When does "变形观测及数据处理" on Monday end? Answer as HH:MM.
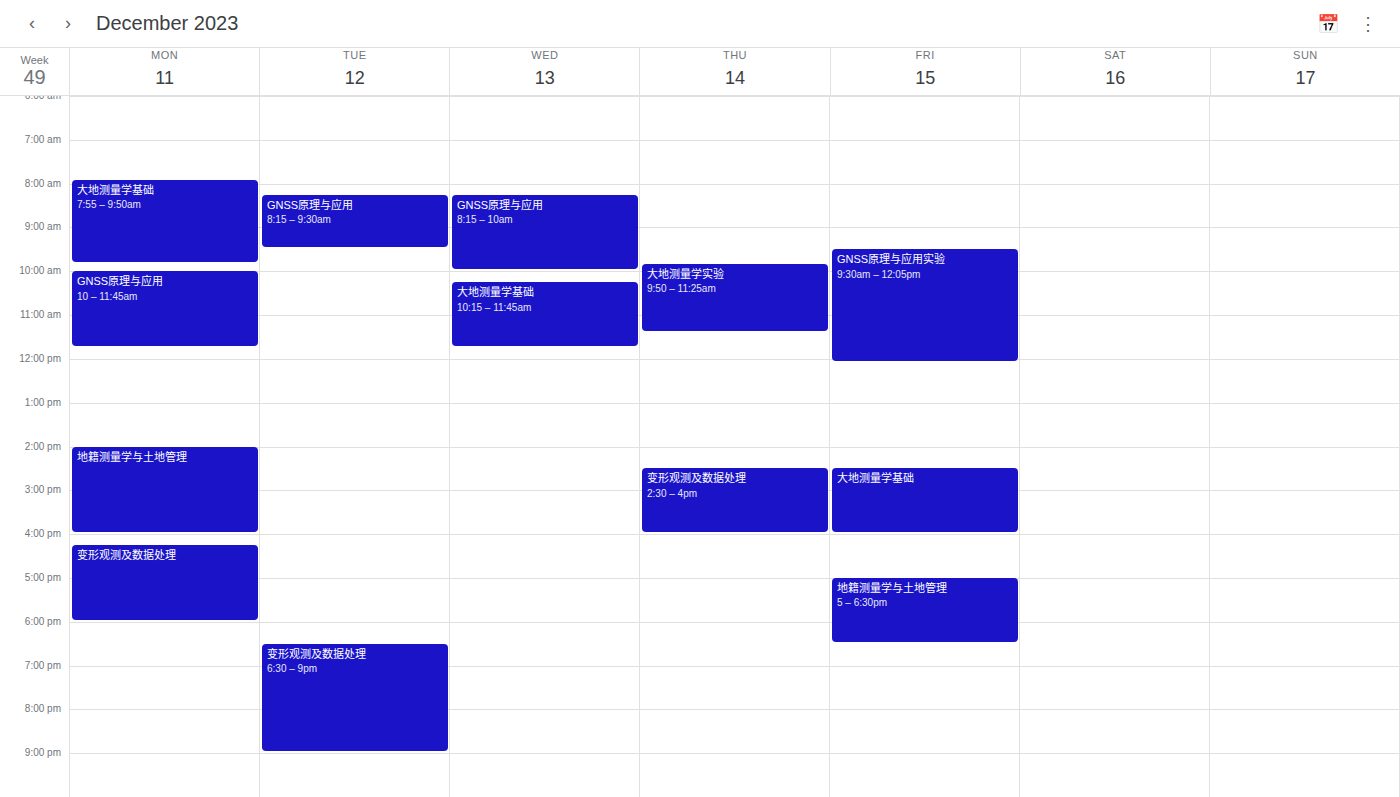
18:00